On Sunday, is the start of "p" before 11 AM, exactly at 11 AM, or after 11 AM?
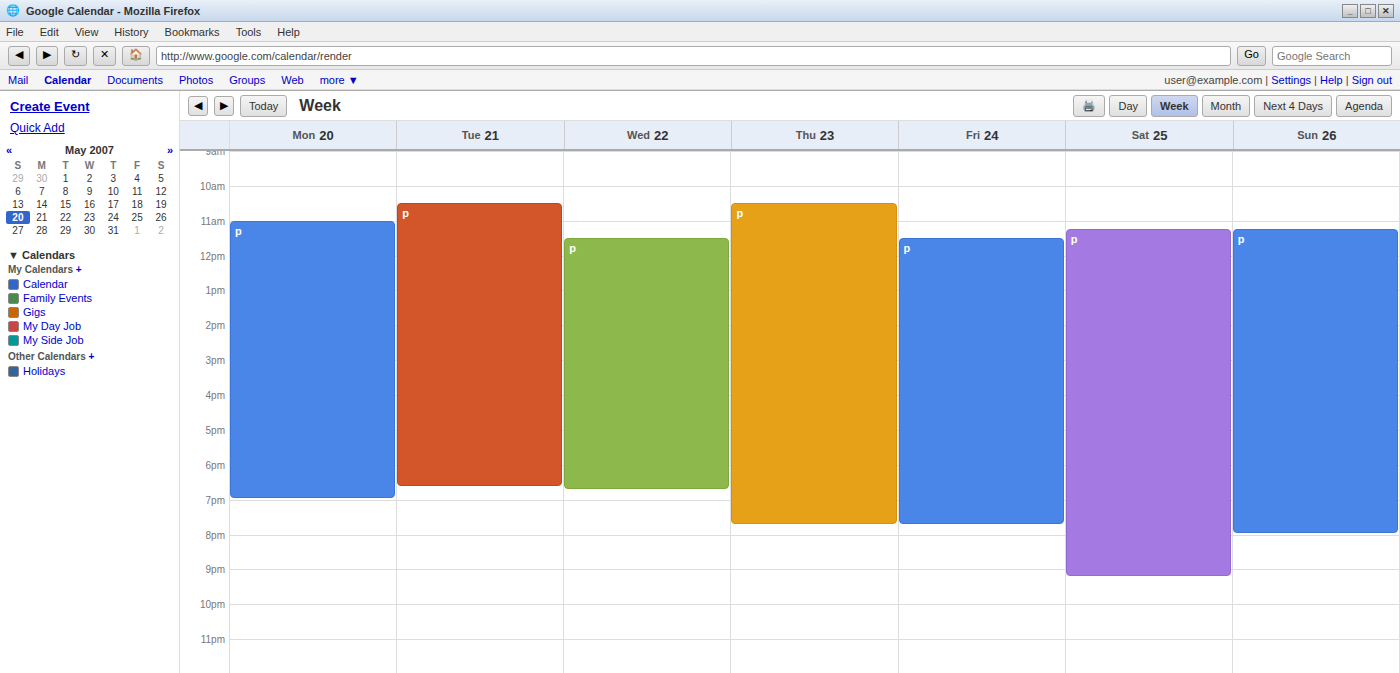
11:15 AM -- after 11 AM, 15 minutes below the 11 AM line.